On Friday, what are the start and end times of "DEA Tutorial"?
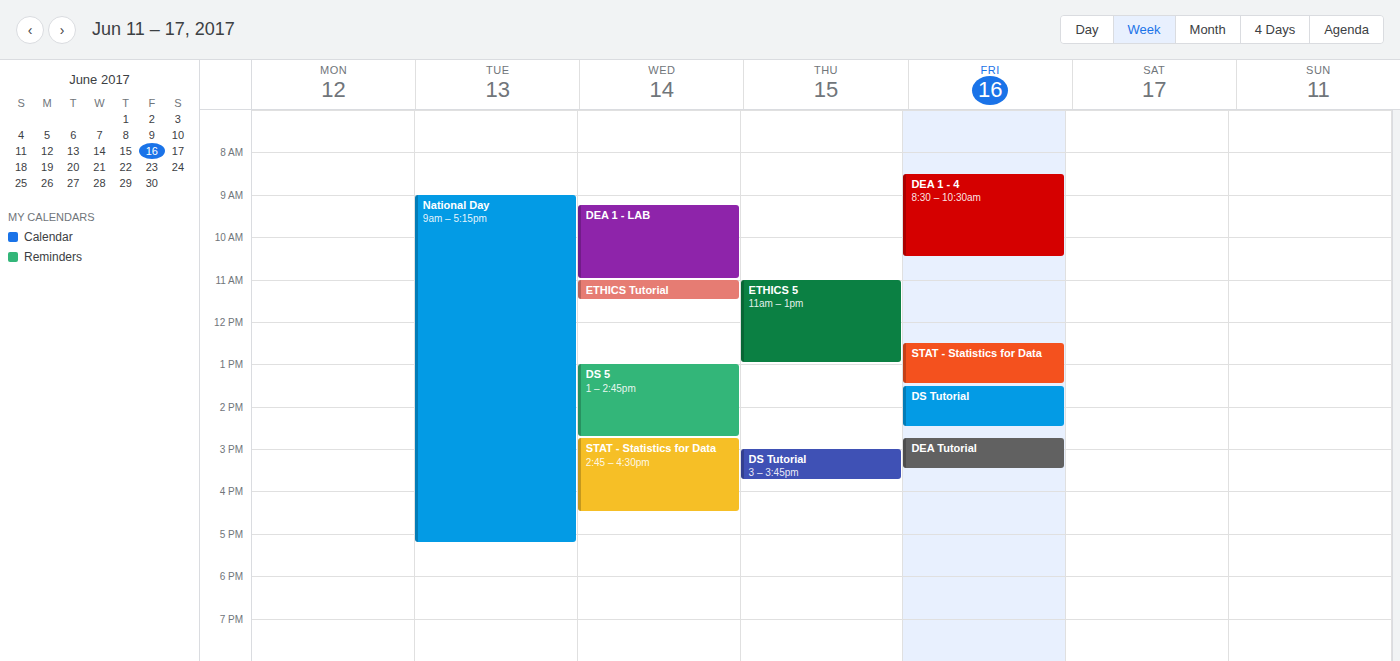
2:45 PM to 3:30 PM